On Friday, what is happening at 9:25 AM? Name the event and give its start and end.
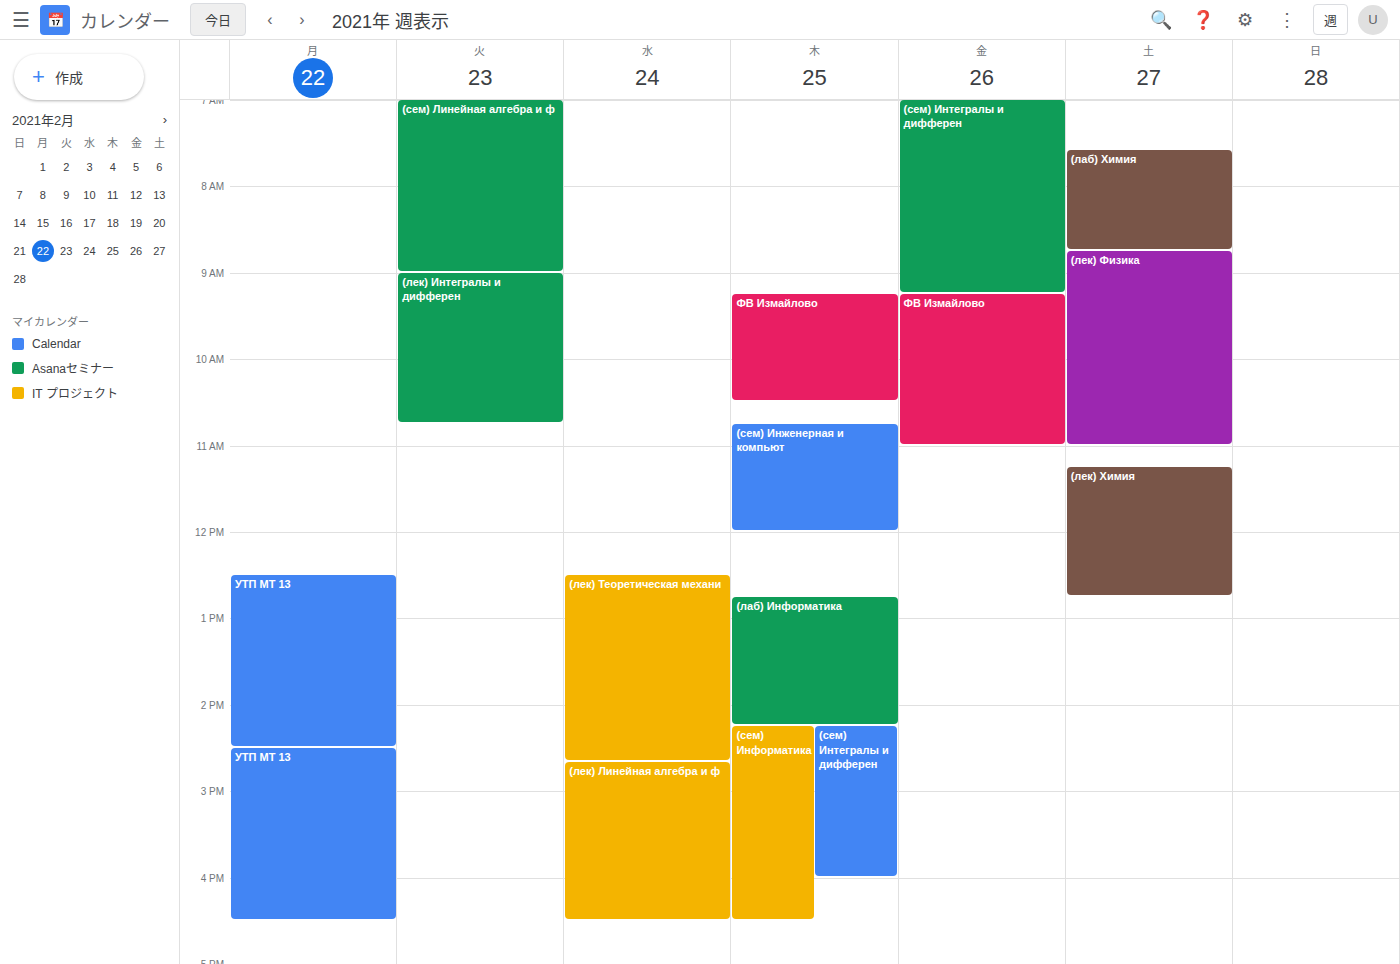
"ФВ Измайлово", 9:15 AM to 11:00 AM